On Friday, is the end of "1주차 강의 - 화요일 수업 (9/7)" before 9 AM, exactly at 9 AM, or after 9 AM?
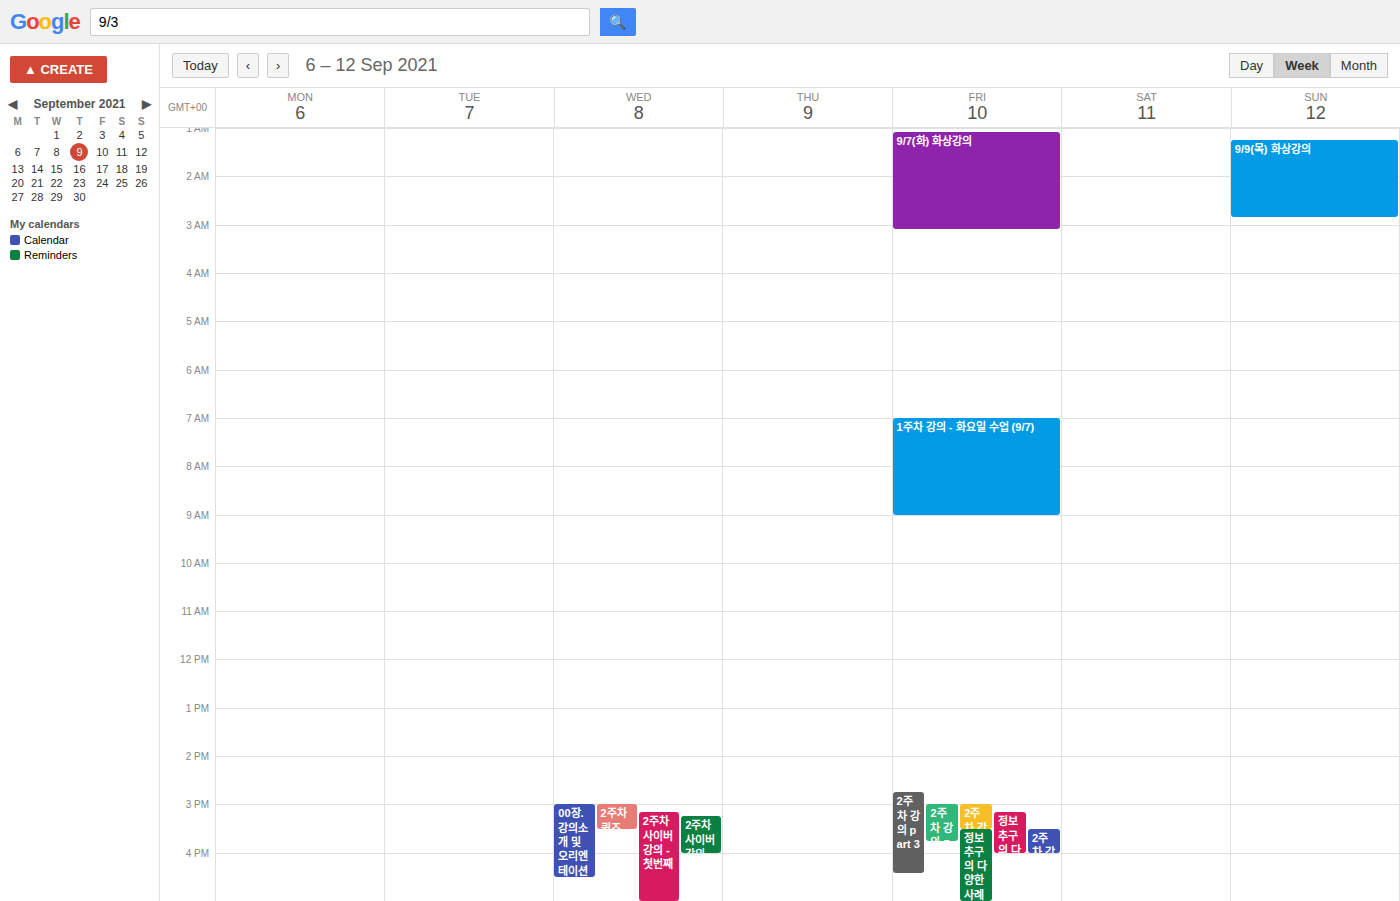
9:00 AM -- exactly at 9 AM, on the 9 AM line.